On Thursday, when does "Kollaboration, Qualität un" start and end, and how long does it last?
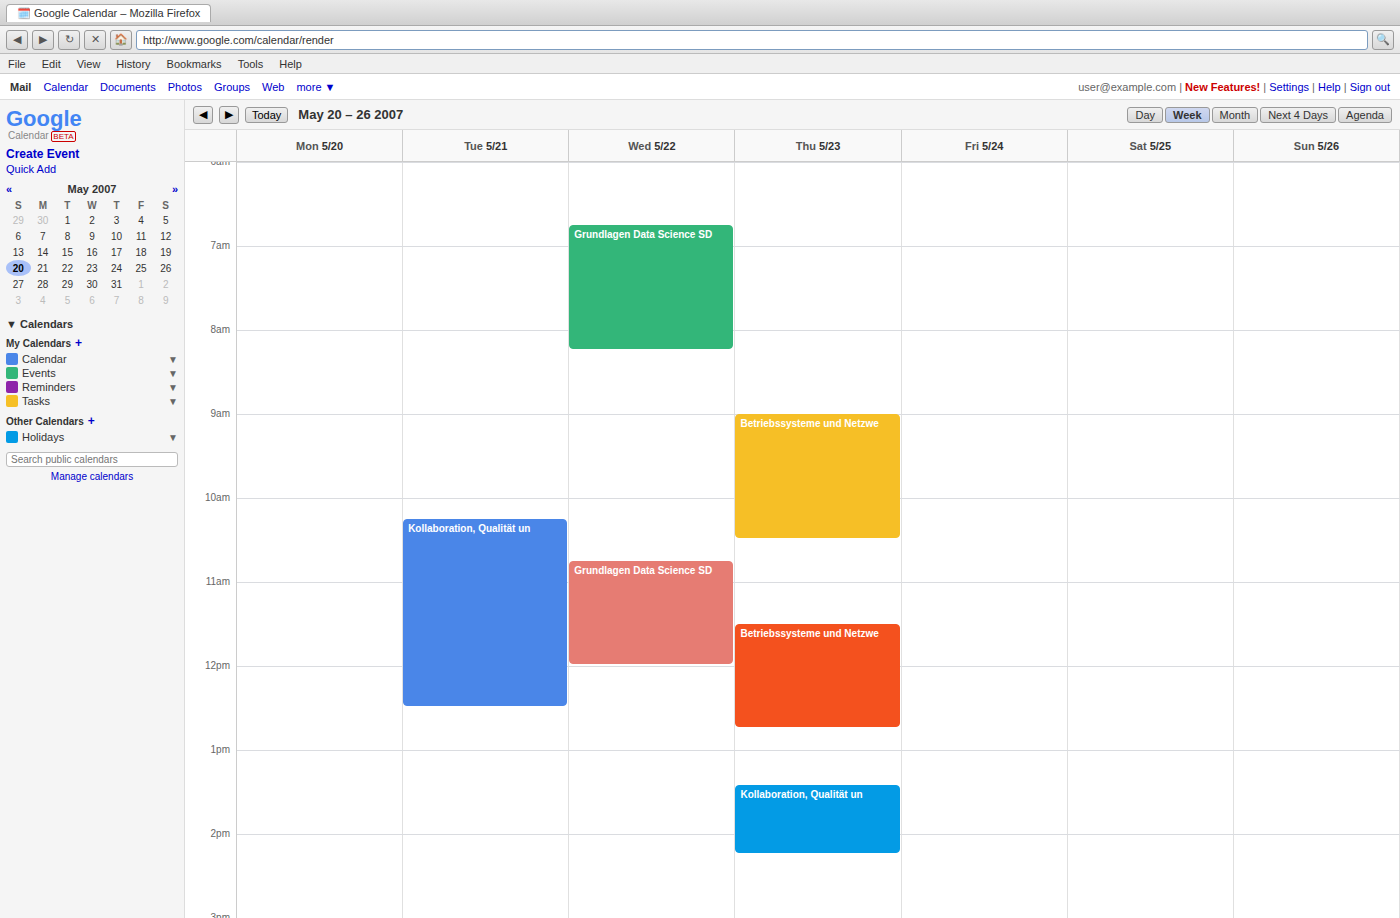
1:25 PM to 2:15 PM, 50 minutes